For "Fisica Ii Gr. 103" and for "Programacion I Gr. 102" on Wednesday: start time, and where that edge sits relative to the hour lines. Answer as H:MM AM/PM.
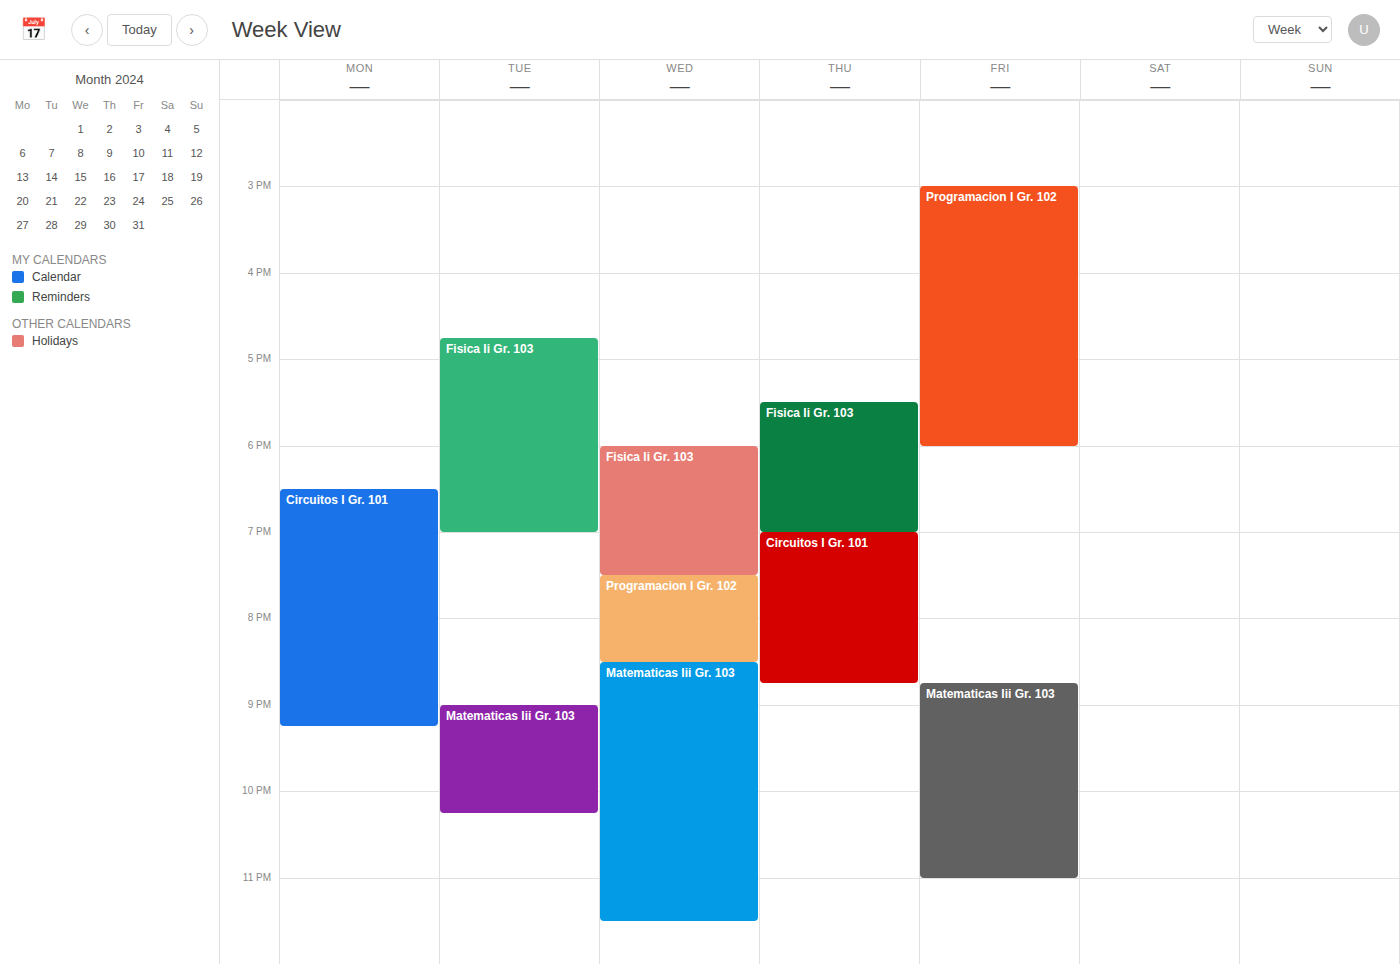
"Fisica Ii Gr. 103": 6:00 PM, exactly on the 6 PM line. "Programacion I Gr. 102": 7:30 PM, halfway between the 7 PM and 8 PM lines.